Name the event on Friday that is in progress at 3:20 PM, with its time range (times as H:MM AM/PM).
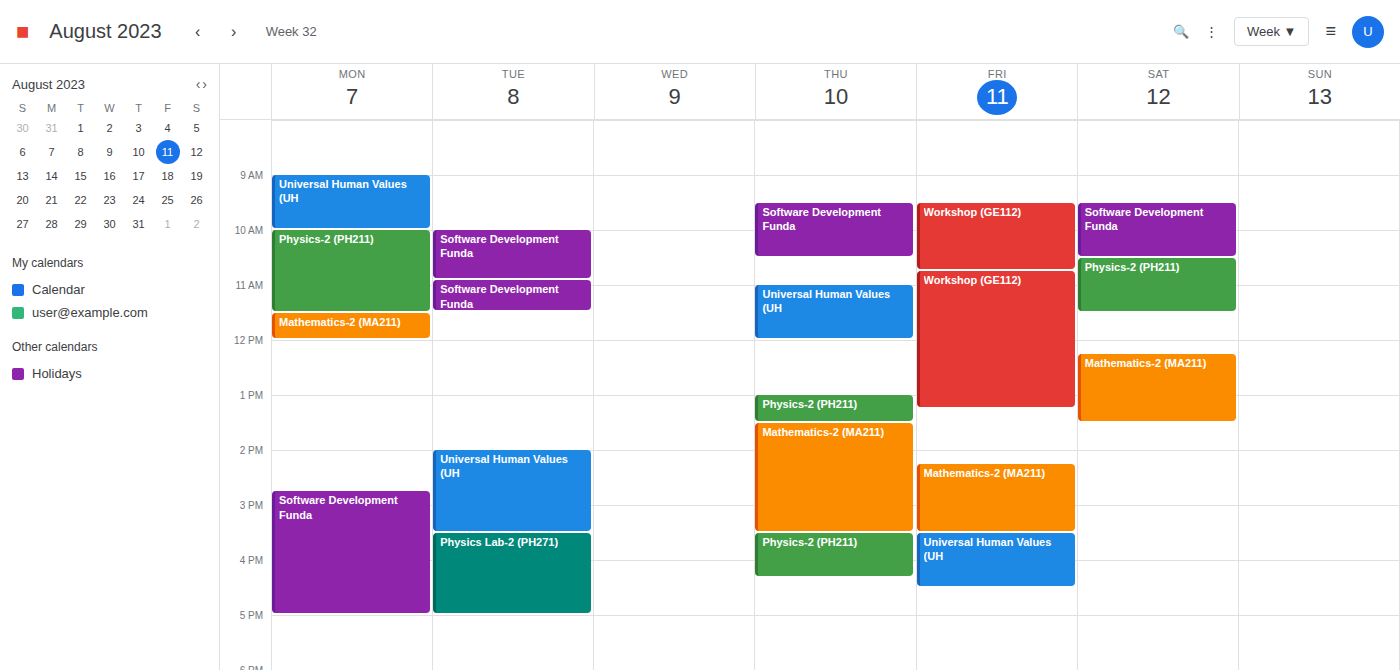
"Mathematics-2 (MA211)", 2:15 PM to 3:30 PM